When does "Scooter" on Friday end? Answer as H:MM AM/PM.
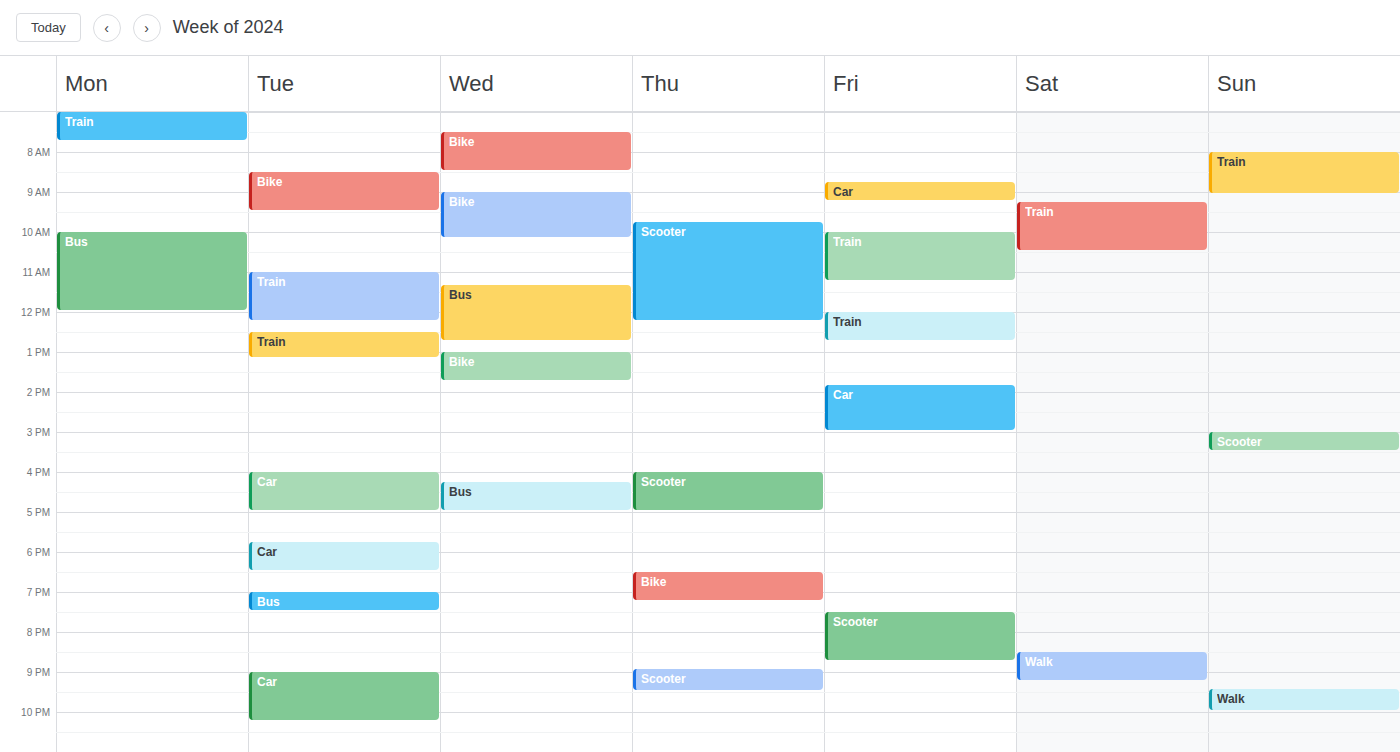
8:45 PM